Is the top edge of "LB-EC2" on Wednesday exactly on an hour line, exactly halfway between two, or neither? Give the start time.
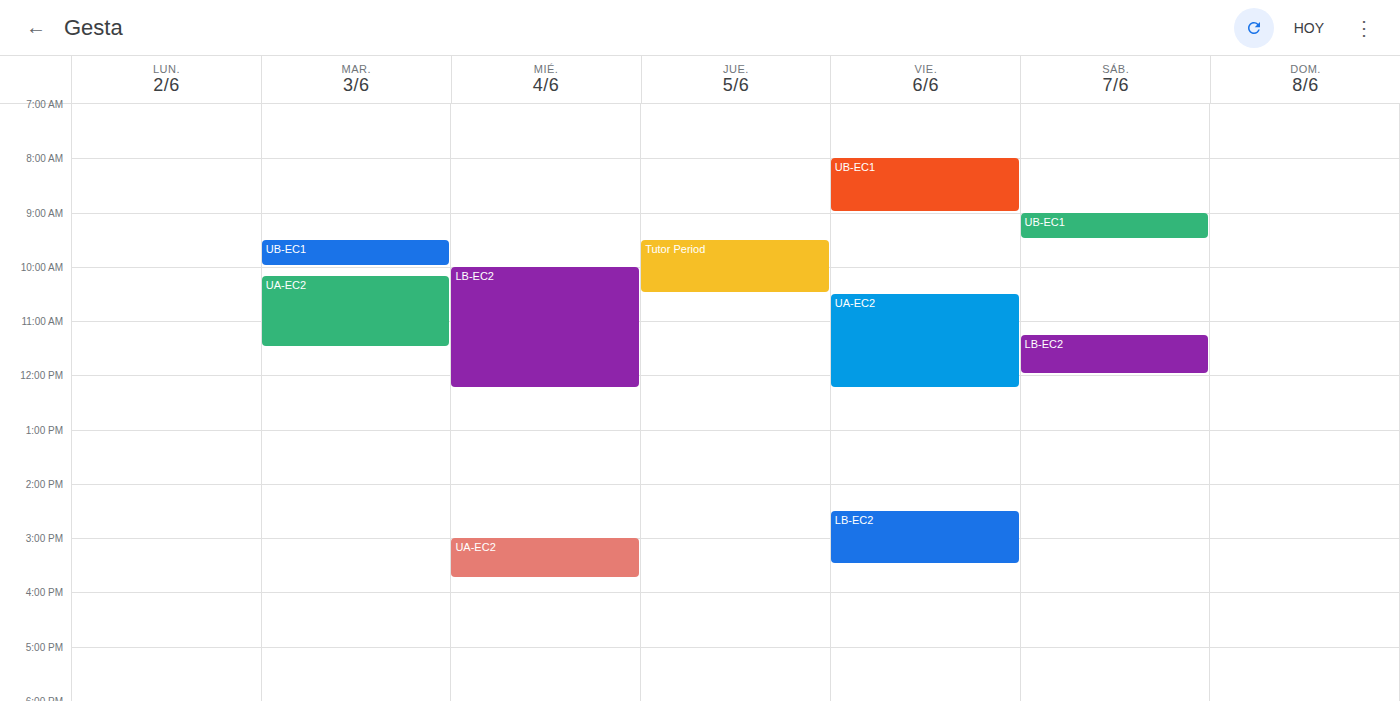
10:00 AM -- exactly on the 10 AM line.